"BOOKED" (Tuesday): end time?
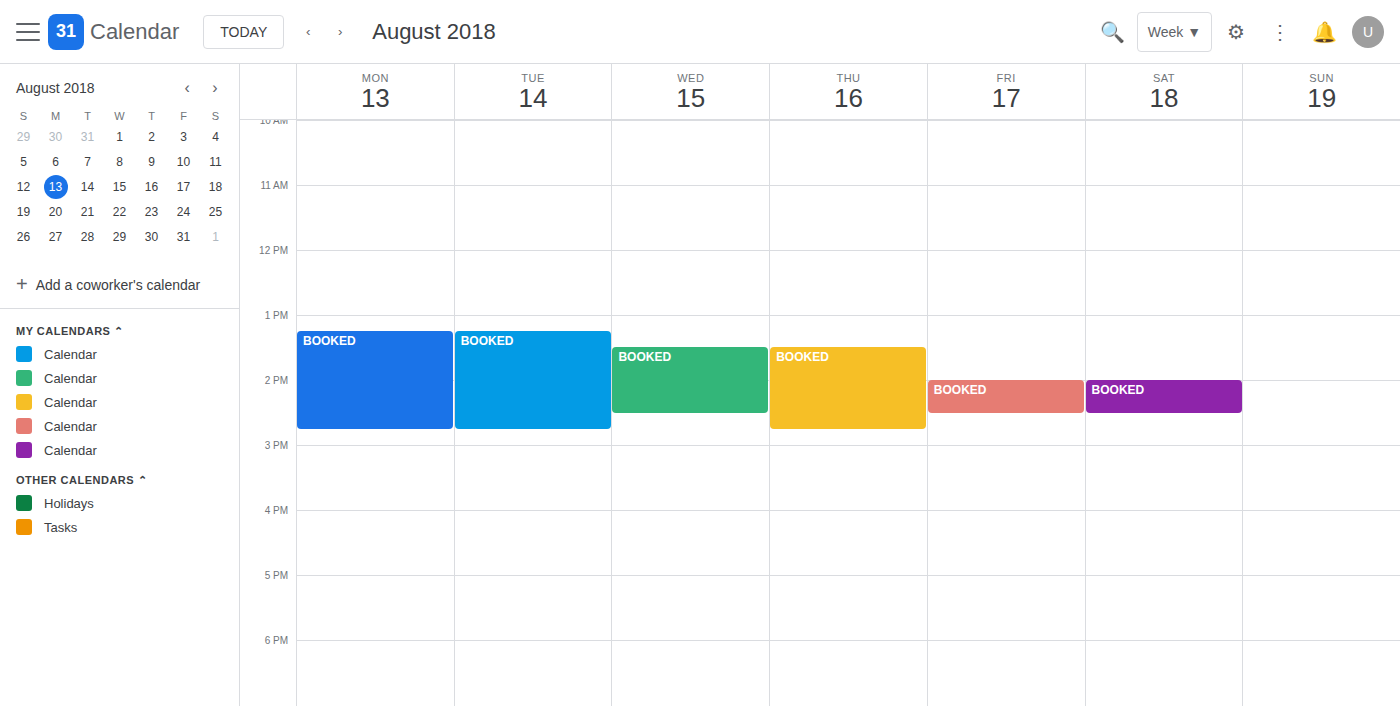
2:45 PM